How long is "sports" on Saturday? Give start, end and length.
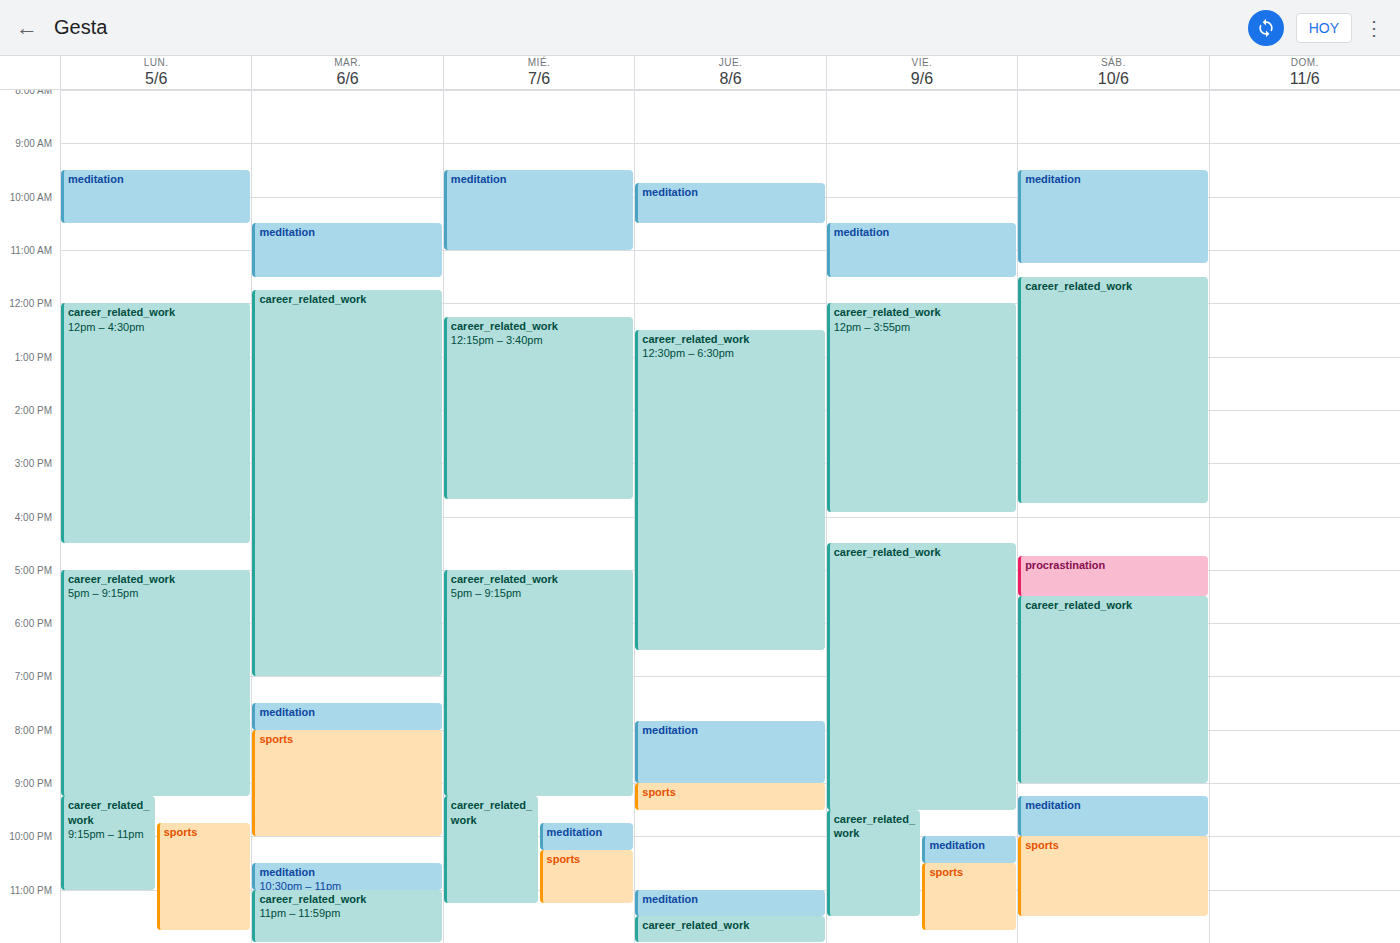
10:00 PM to 11:30 PM, 1 hour 30 minutes